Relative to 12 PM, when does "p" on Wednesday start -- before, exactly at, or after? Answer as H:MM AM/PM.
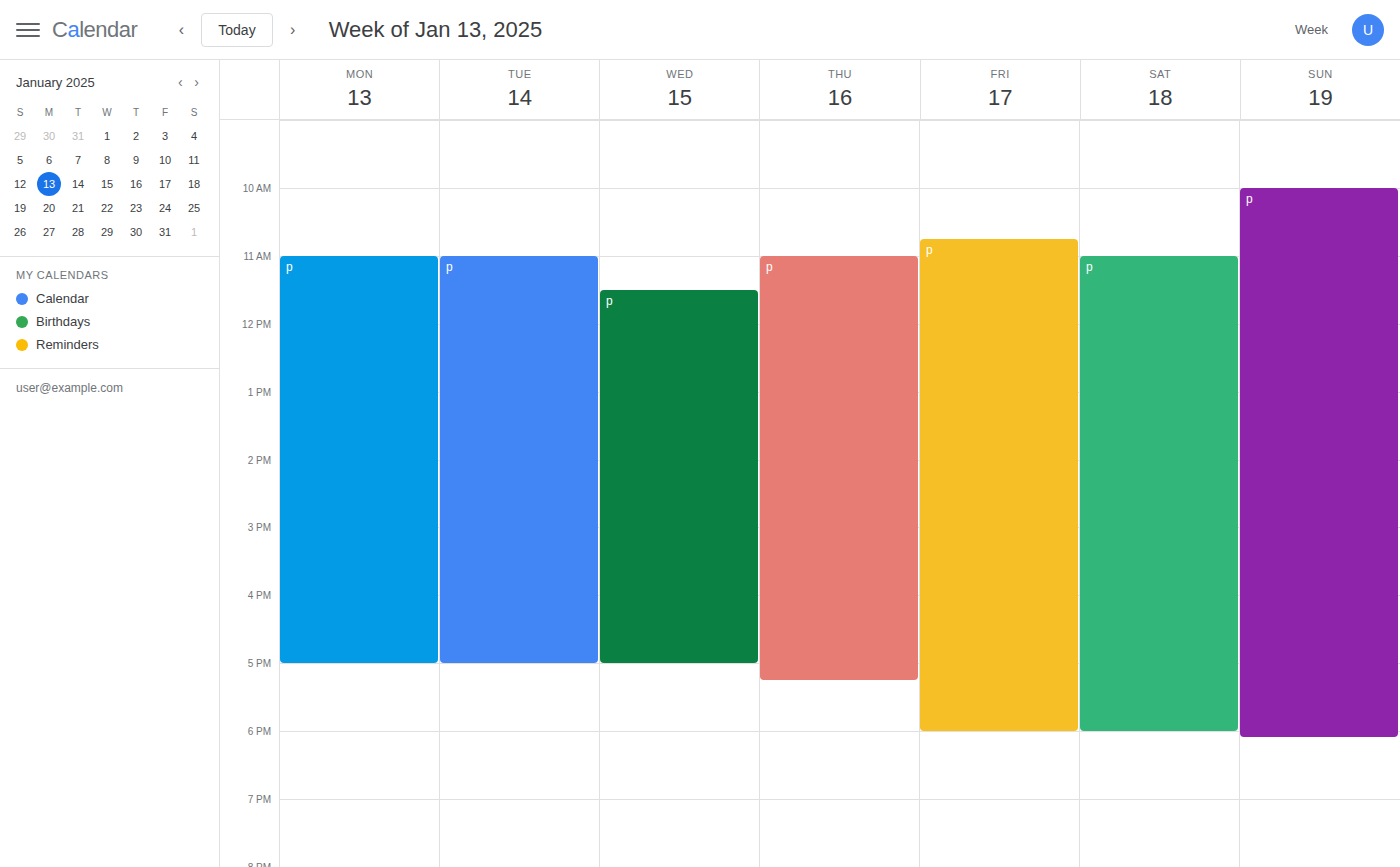
11:30 AM -- before 12 PM, 30 minutes above the 12 PM line.